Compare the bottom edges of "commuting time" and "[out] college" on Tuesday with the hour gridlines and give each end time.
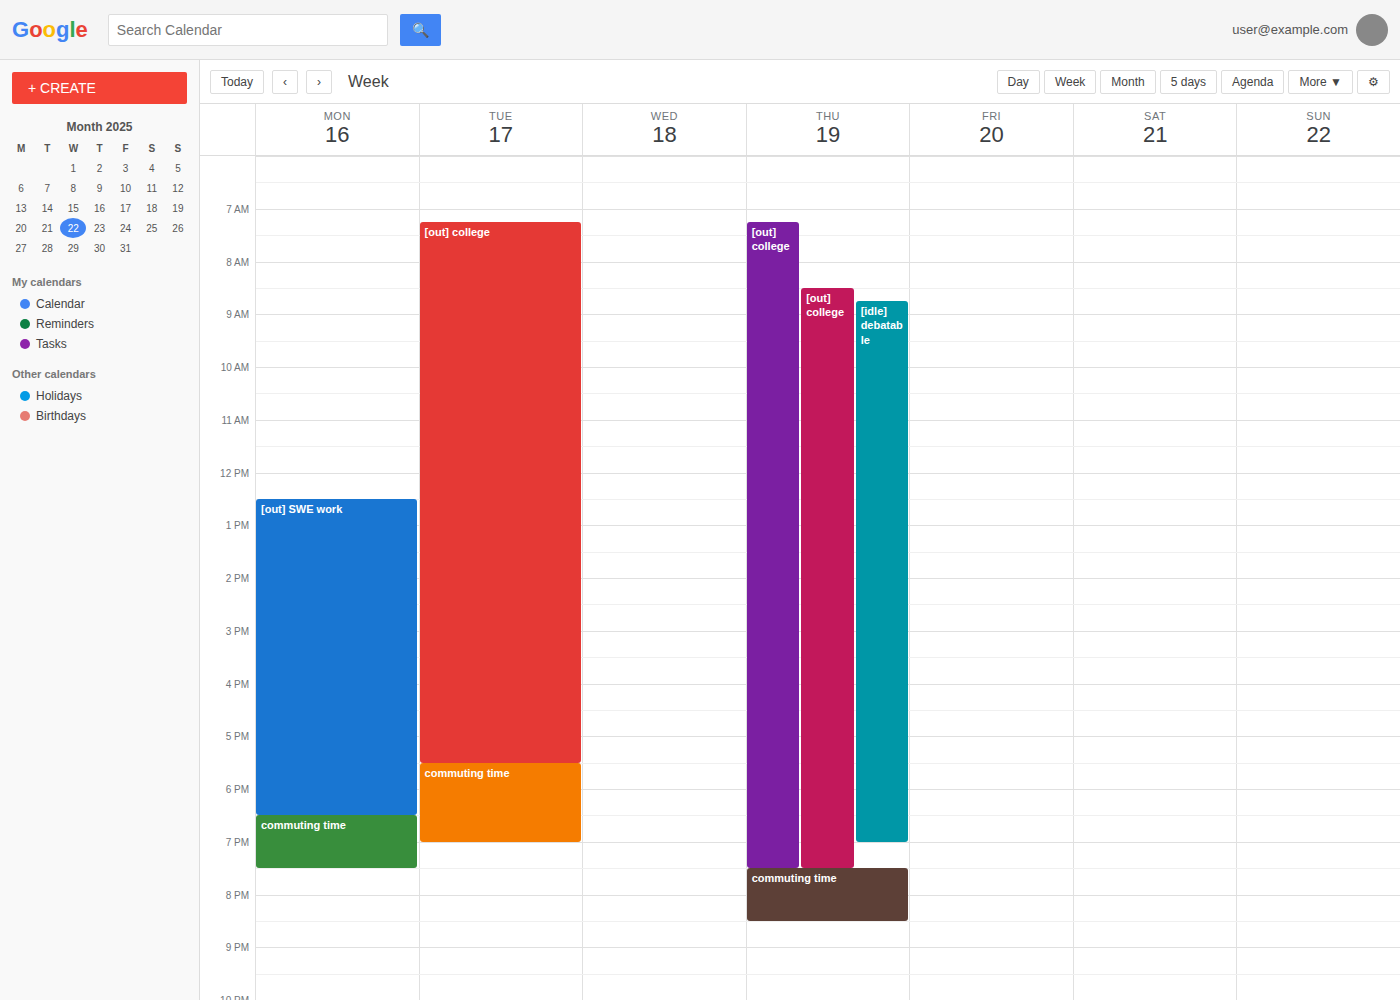
"commuting time": 7:00 PM, exactly on the 7 PM line. "[out] college": 5:30 PM, halfway between the 5 PM and 6 PM lines.